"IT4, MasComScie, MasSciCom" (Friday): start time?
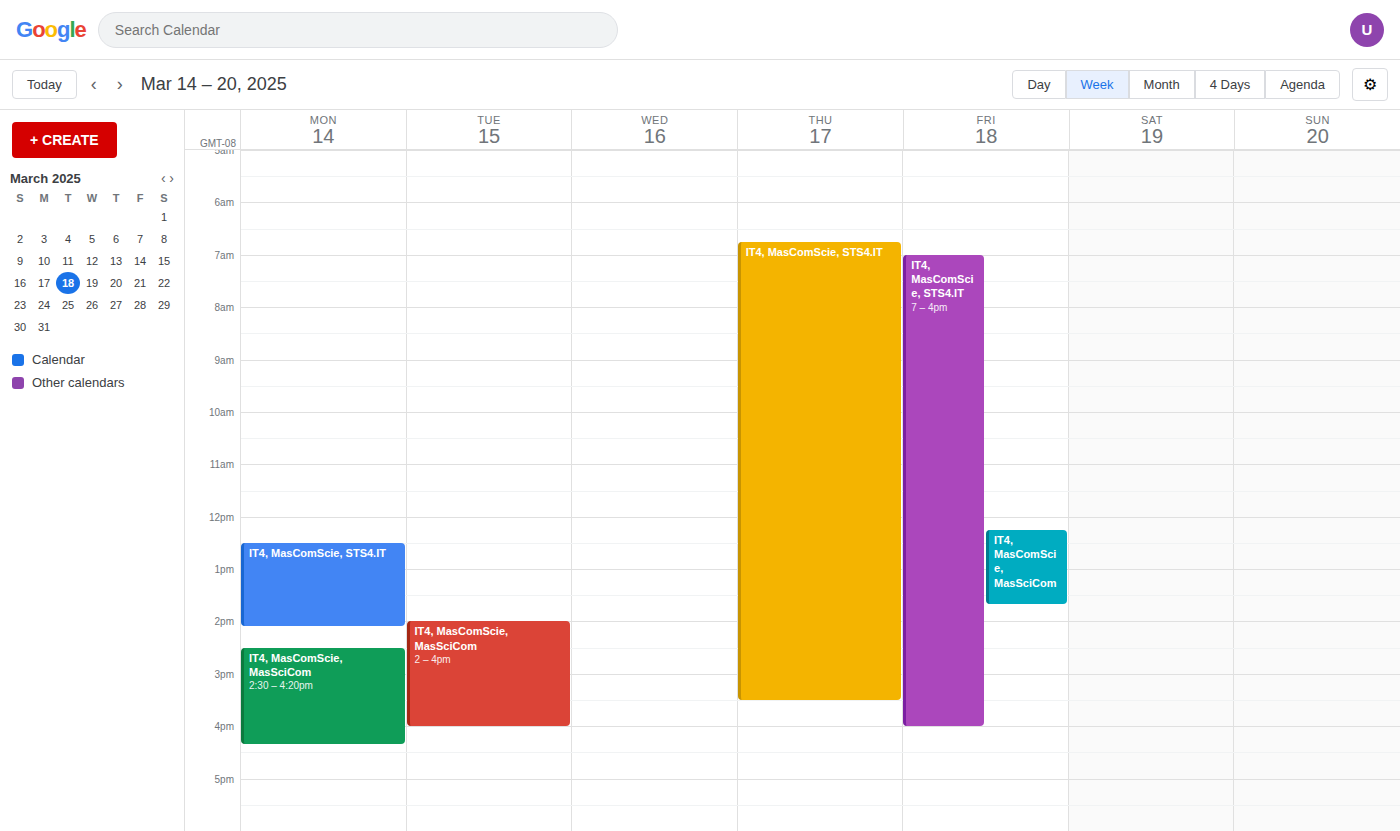
12:15 PM